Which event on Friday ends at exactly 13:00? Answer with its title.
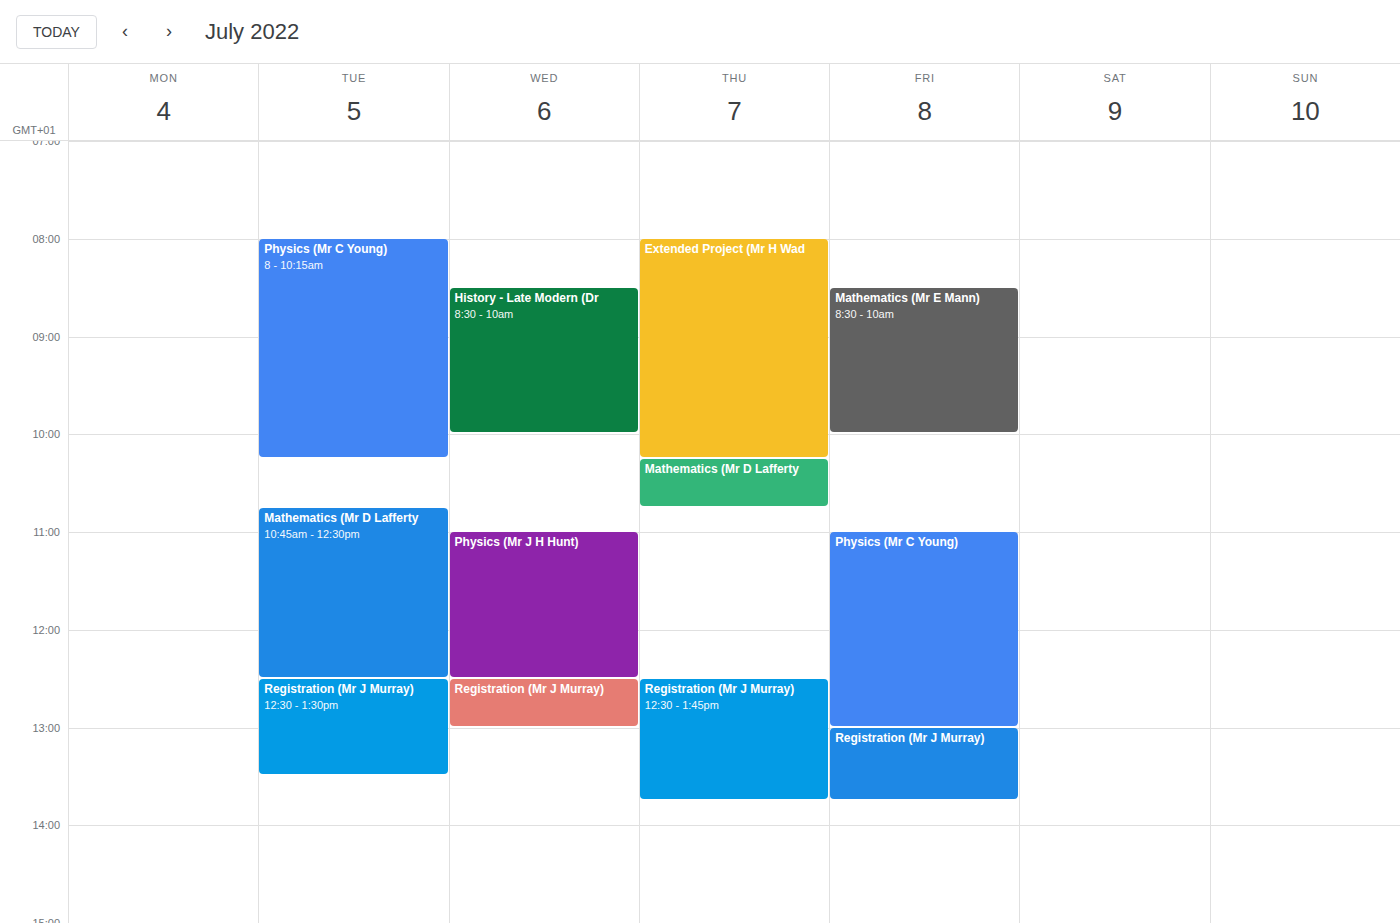
"Physics (Mr C Young)"